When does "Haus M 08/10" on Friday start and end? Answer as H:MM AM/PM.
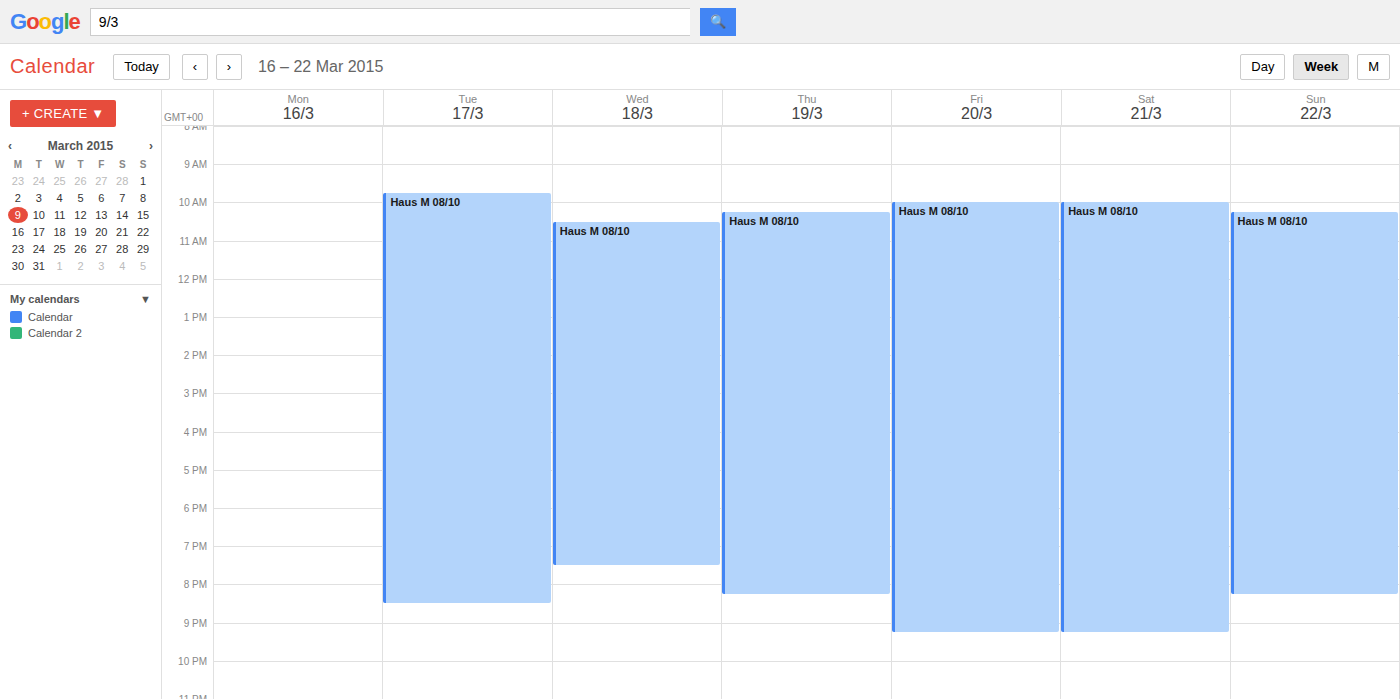
10:00 AM to 9:15 PM